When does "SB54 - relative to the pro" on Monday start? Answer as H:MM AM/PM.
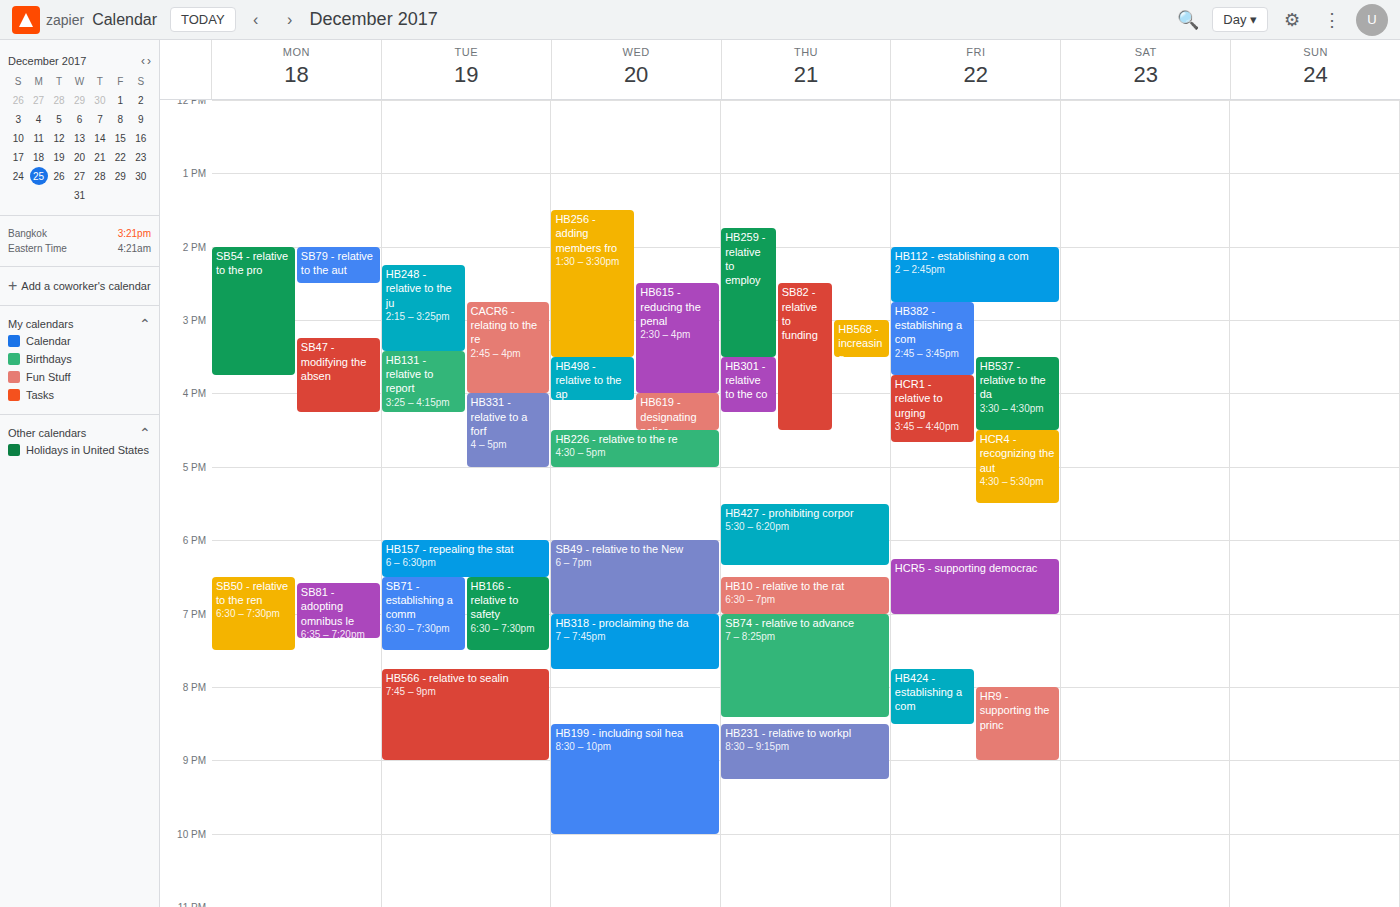
2:00 PM